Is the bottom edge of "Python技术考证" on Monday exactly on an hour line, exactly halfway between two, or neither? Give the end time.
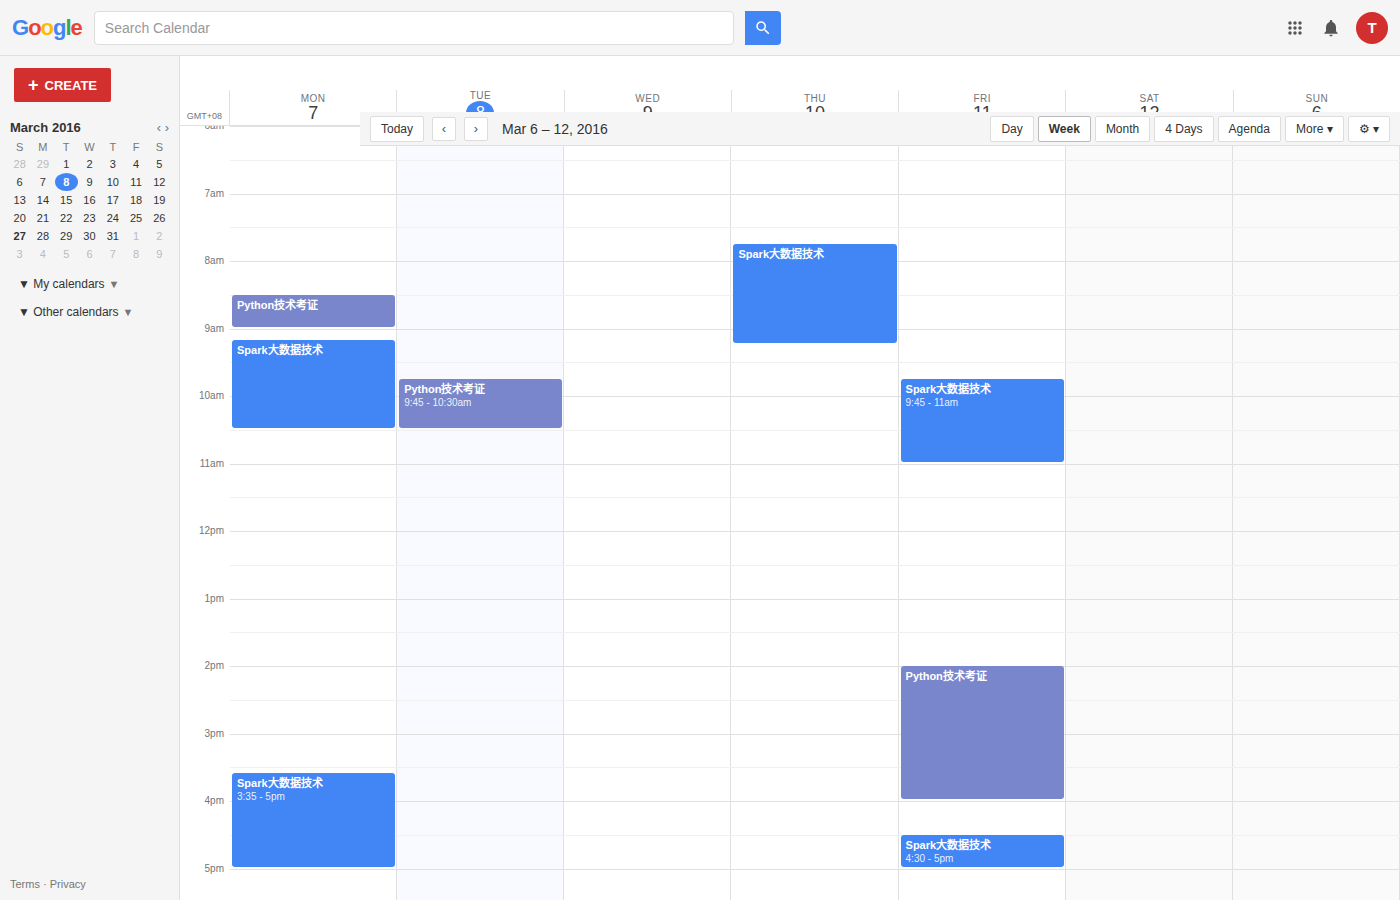
9:00 AM -- exactly on the 9 AM line.